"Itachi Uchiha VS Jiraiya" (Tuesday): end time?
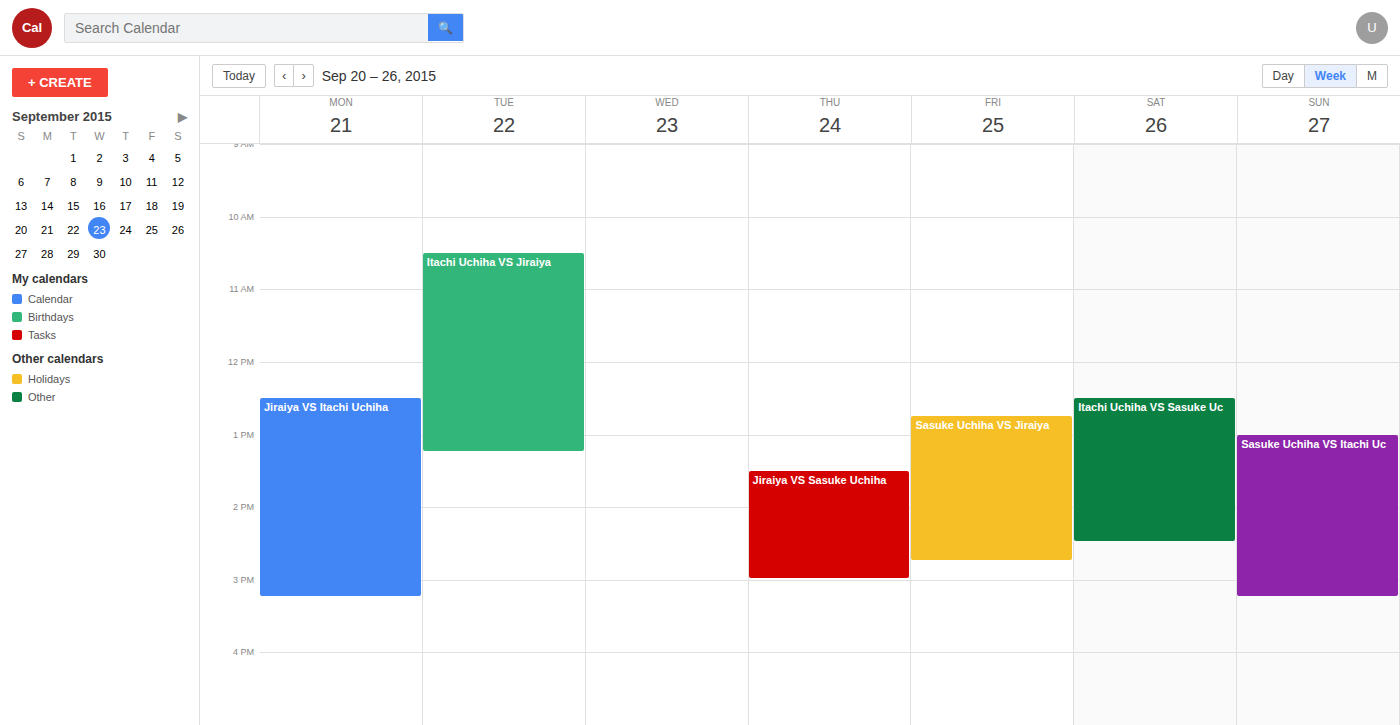
1:15 PM